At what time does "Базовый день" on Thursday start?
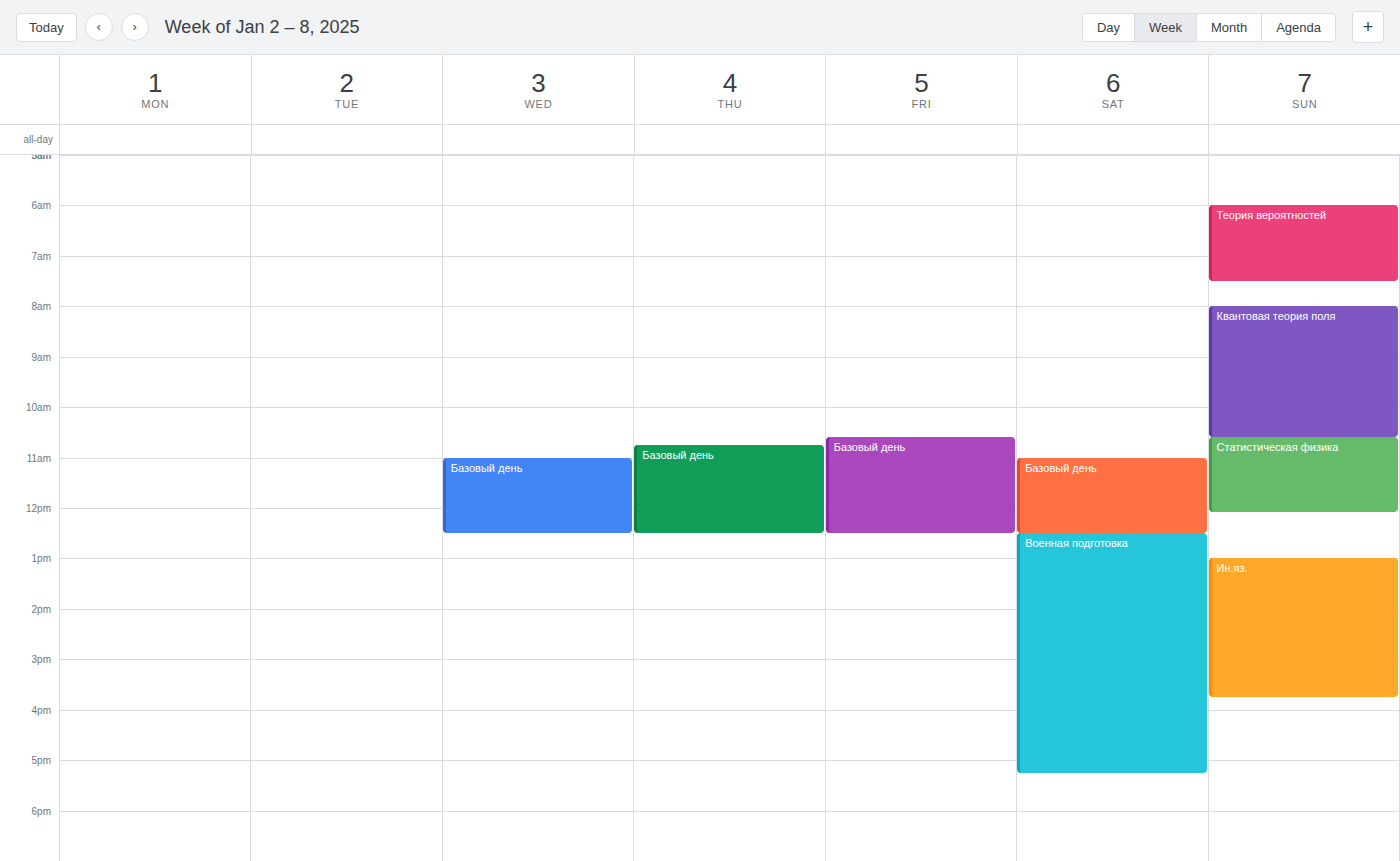
10:45 AM